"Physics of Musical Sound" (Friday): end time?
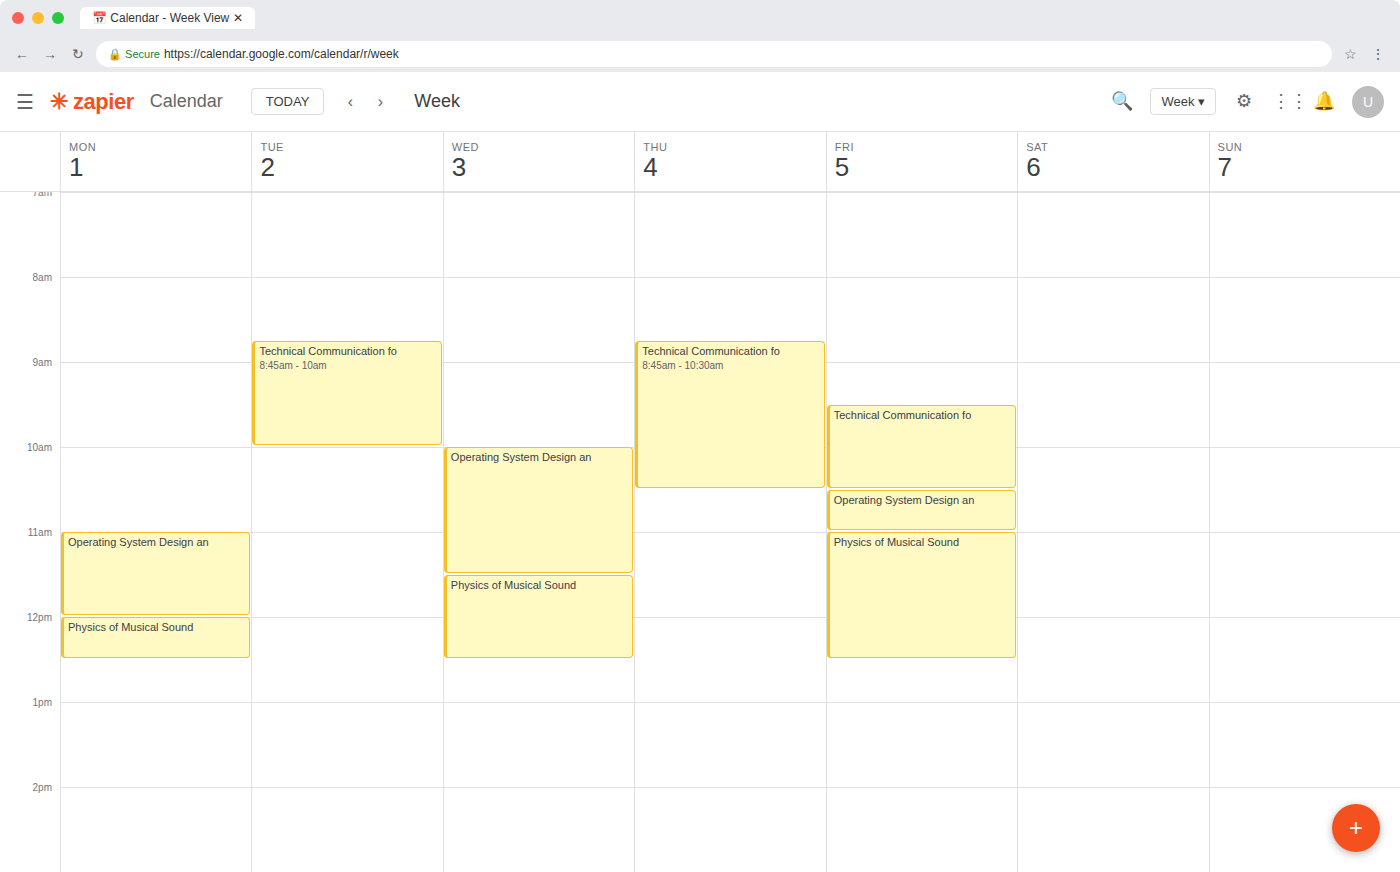
12:30 PM